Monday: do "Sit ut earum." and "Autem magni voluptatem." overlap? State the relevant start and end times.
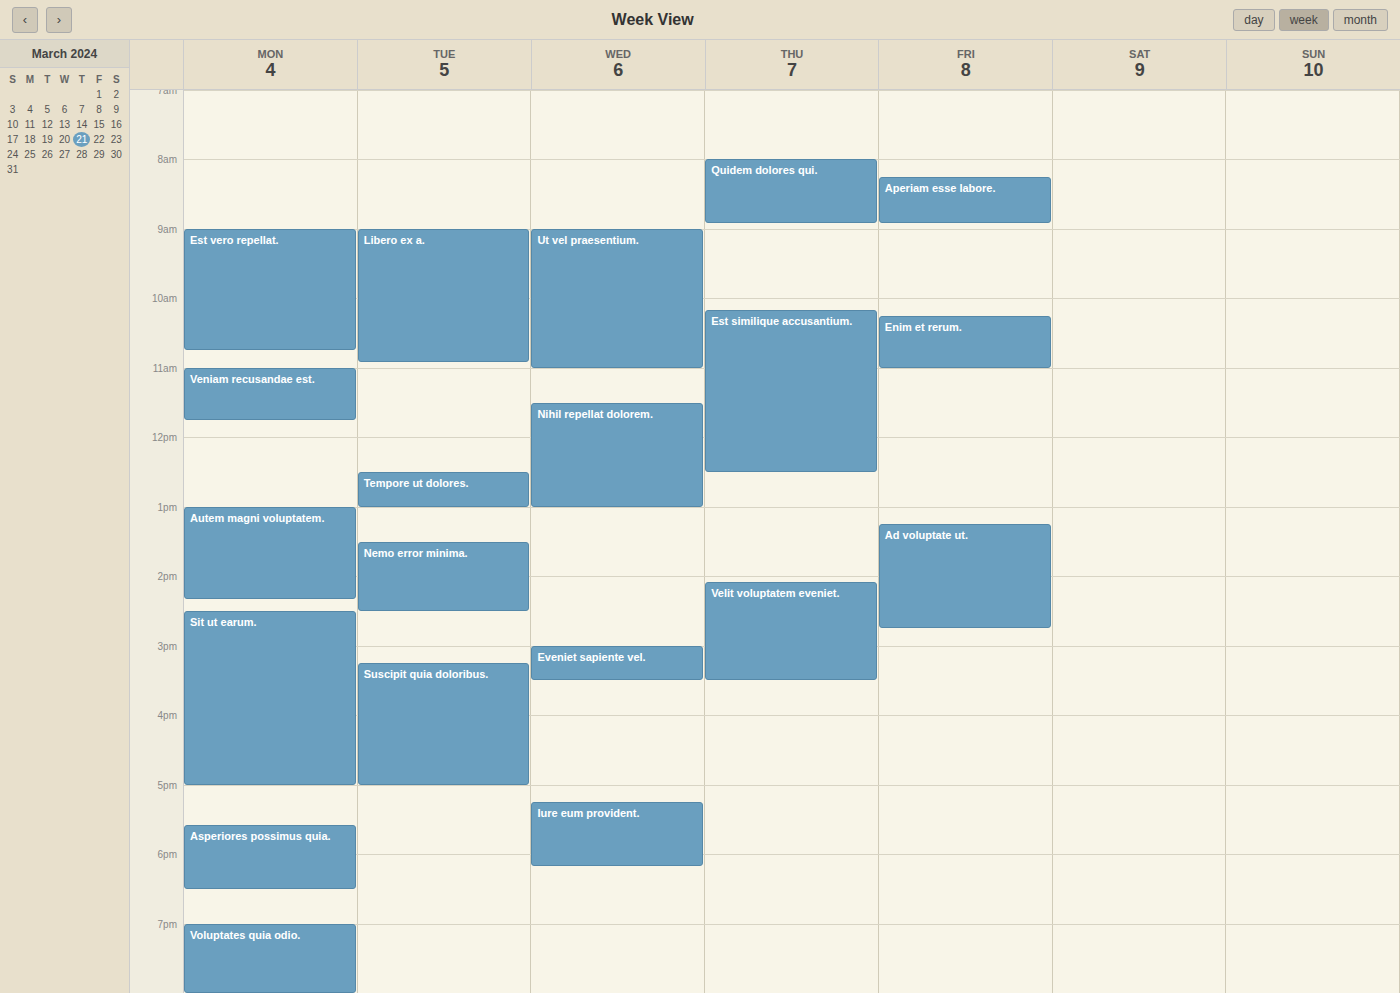
"Autem magni voluptatem." ends at 2:20 PM and "Sit ut earum." starts at 2:30 PM -- no overlap.